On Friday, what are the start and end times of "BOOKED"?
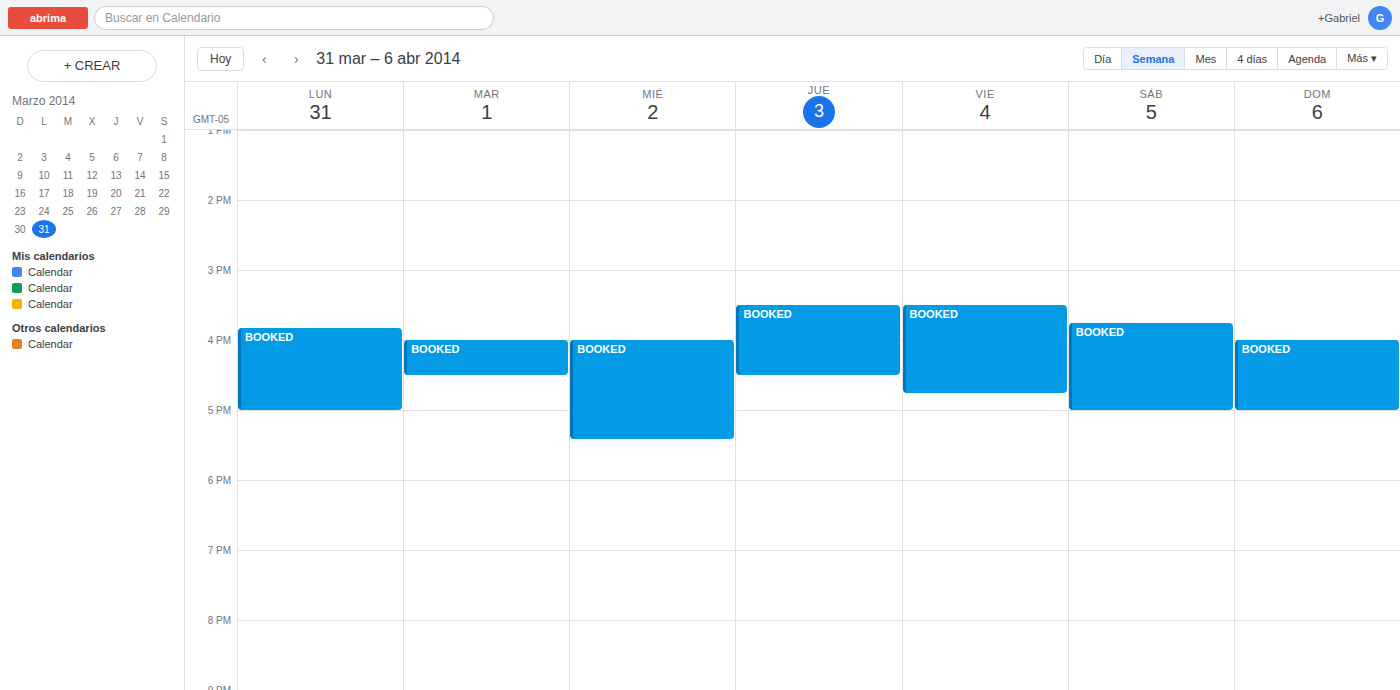
3:30 PM to 4:45 PM